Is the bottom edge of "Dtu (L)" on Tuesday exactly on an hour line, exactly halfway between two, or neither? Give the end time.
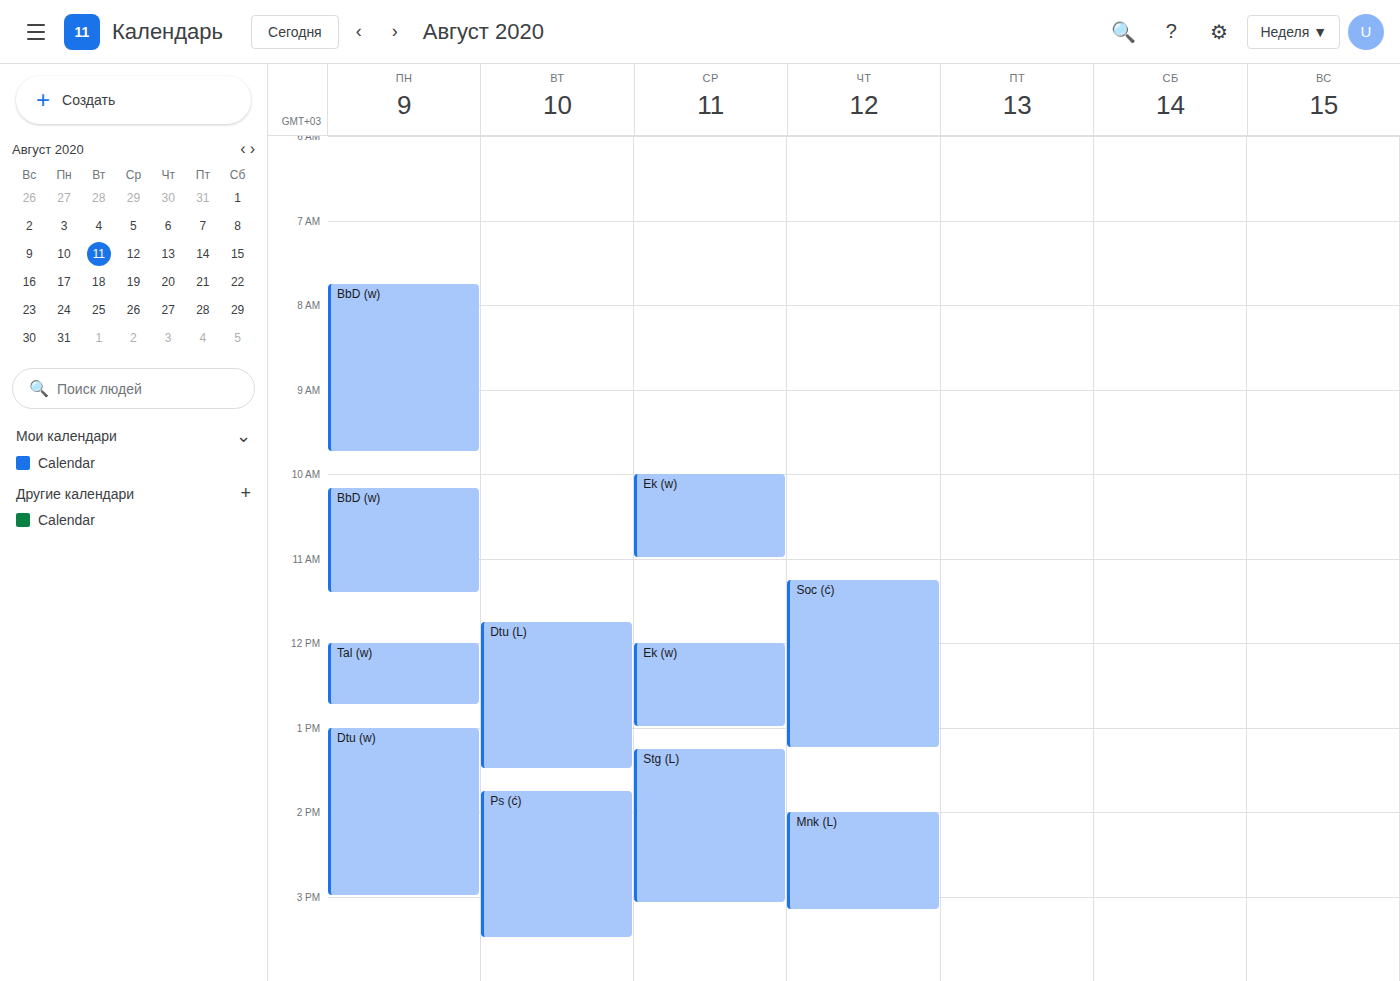
1:30 PM -- halfway between the 1 PM and 2 PM lines.